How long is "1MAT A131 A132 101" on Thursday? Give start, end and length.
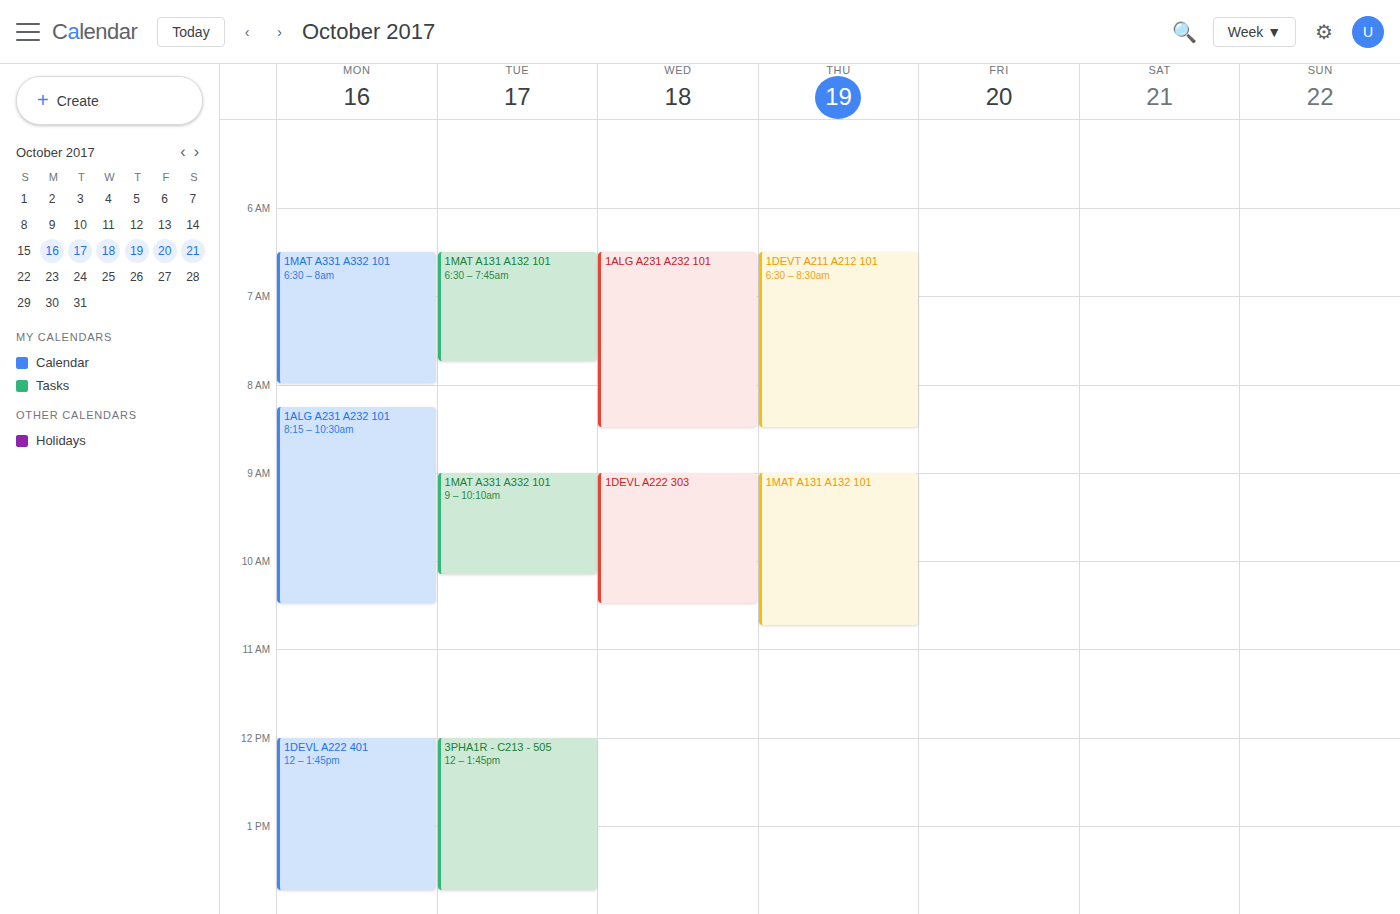
9:00 AM to 10:45 AM, 1 hour 45 minutes